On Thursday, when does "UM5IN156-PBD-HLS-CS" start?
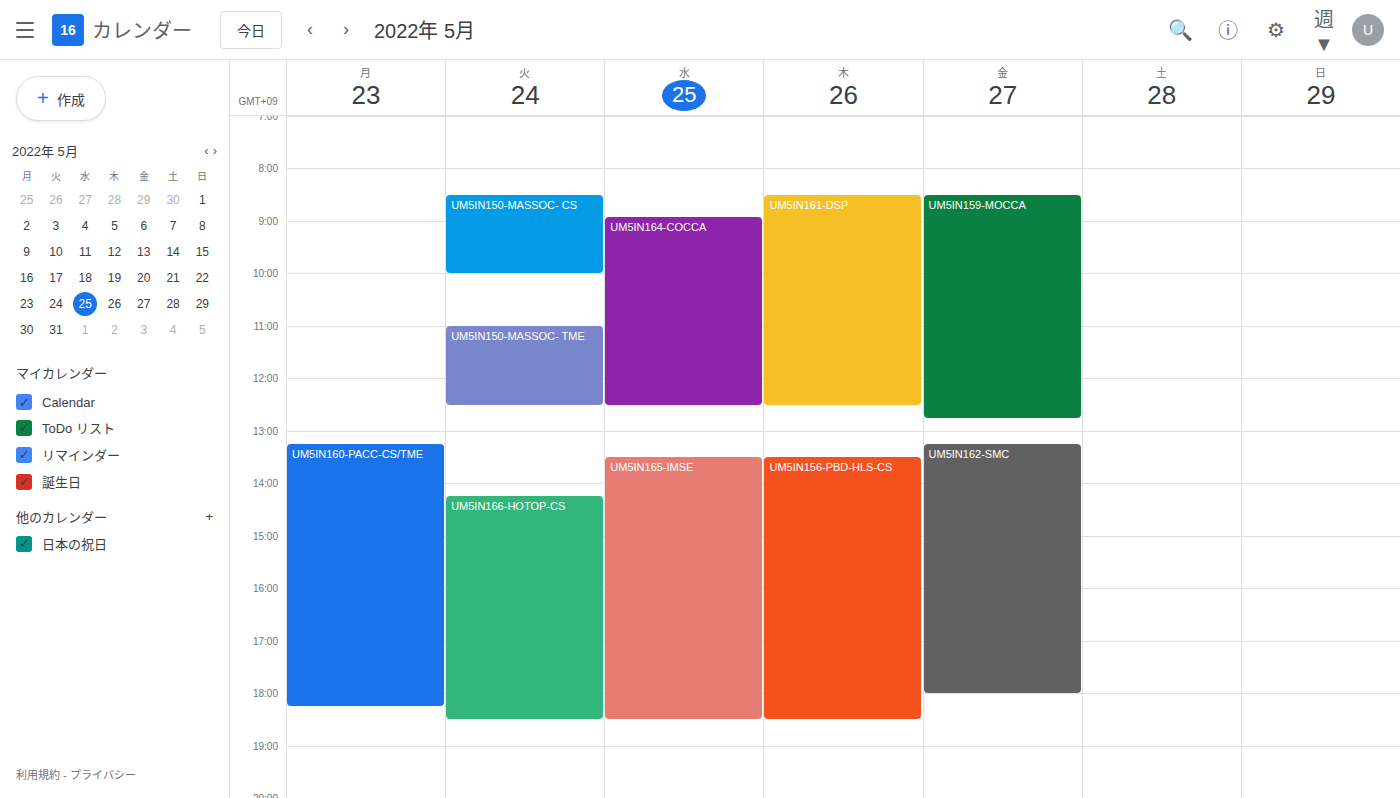
13:30